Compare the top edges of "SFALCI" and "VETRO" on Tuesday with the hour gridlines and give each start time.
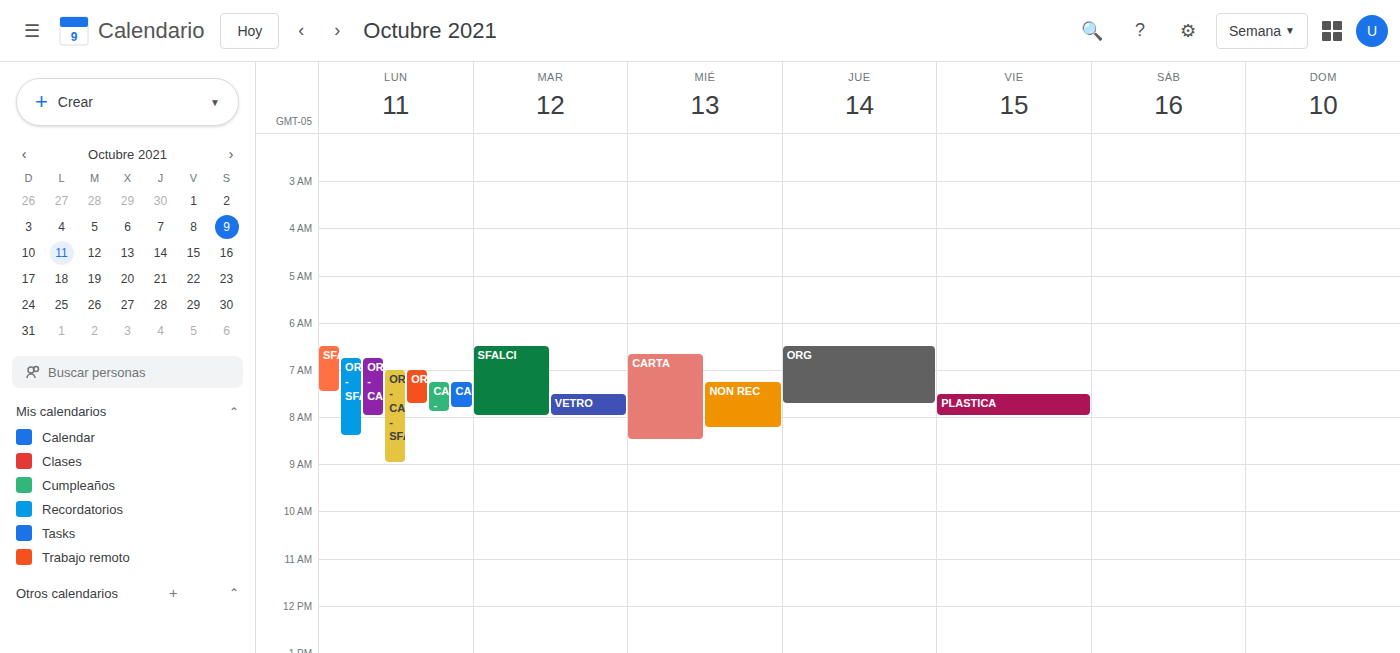
"SFALCI": 6:30 AM, halfway between the 6 AM and 7 AM lines. "VETRO": 7:30 AM, halfway between the 7 AM and 8 AM lines.